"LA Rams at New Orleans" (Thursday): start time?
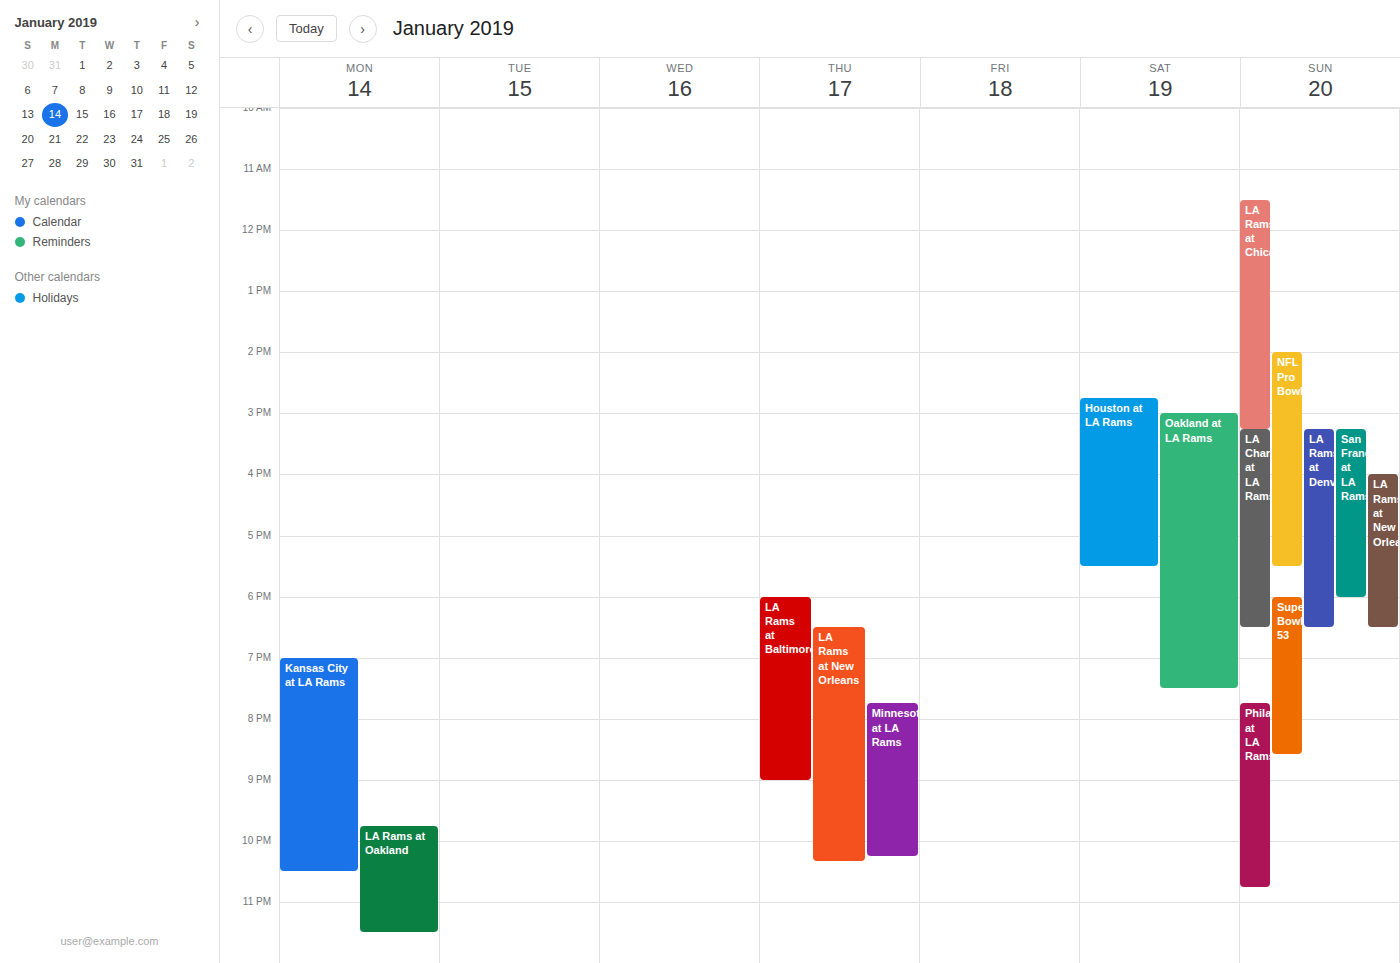
18:30